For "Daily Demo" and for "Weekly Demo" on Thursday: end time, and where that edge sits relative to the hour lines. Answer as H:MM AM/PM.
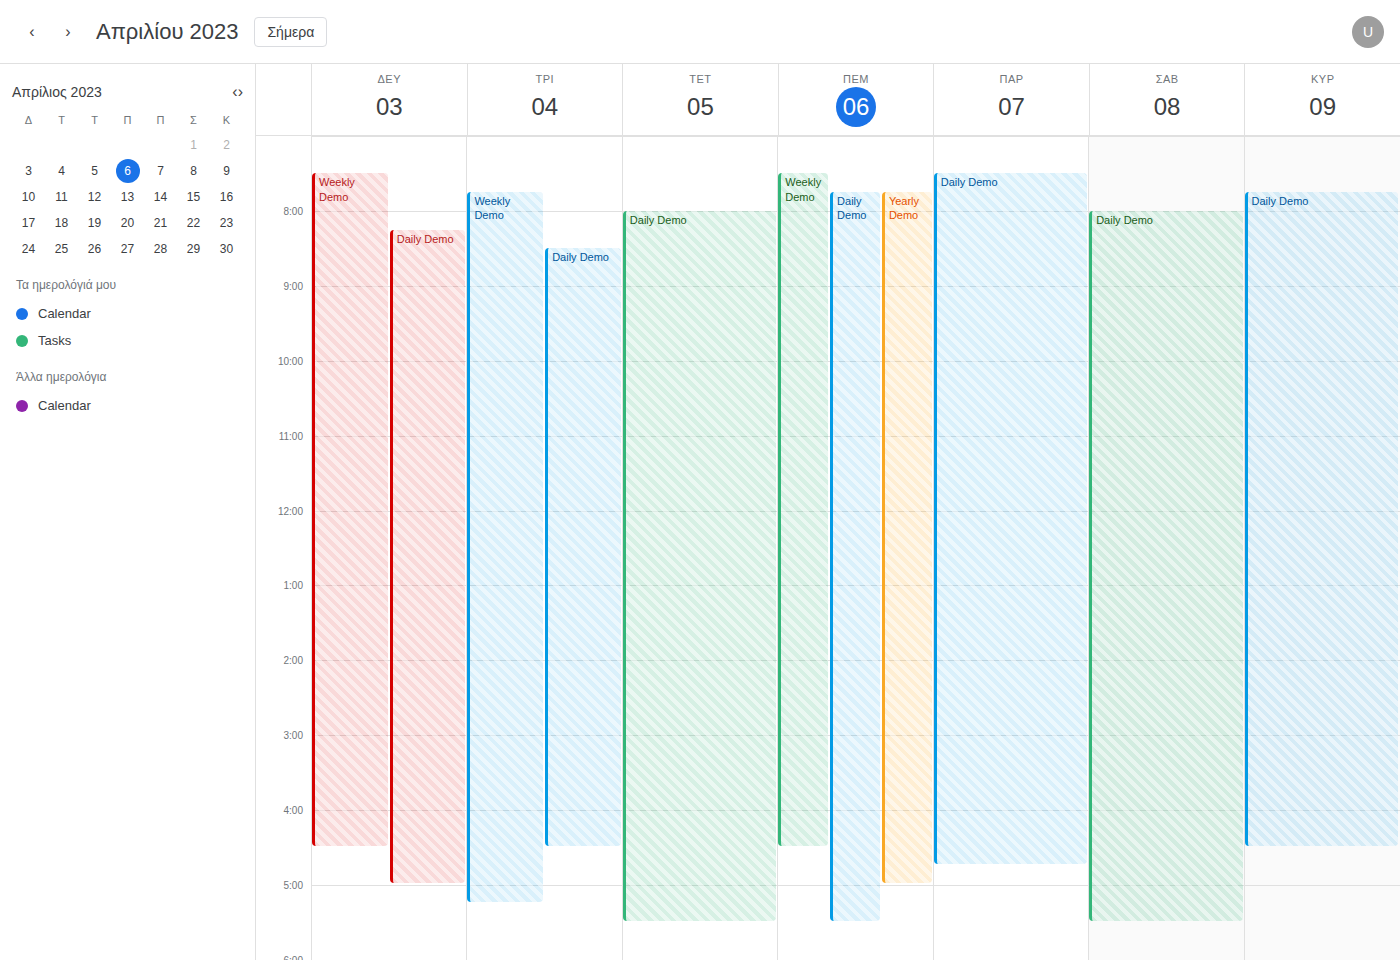
"Daily Demo": 5:30 PM, halfway between the 5 PM and 6 PM lines. "Weekly Demo": 4:30 PM, halfway between the 4 PM and 5 PM lines.